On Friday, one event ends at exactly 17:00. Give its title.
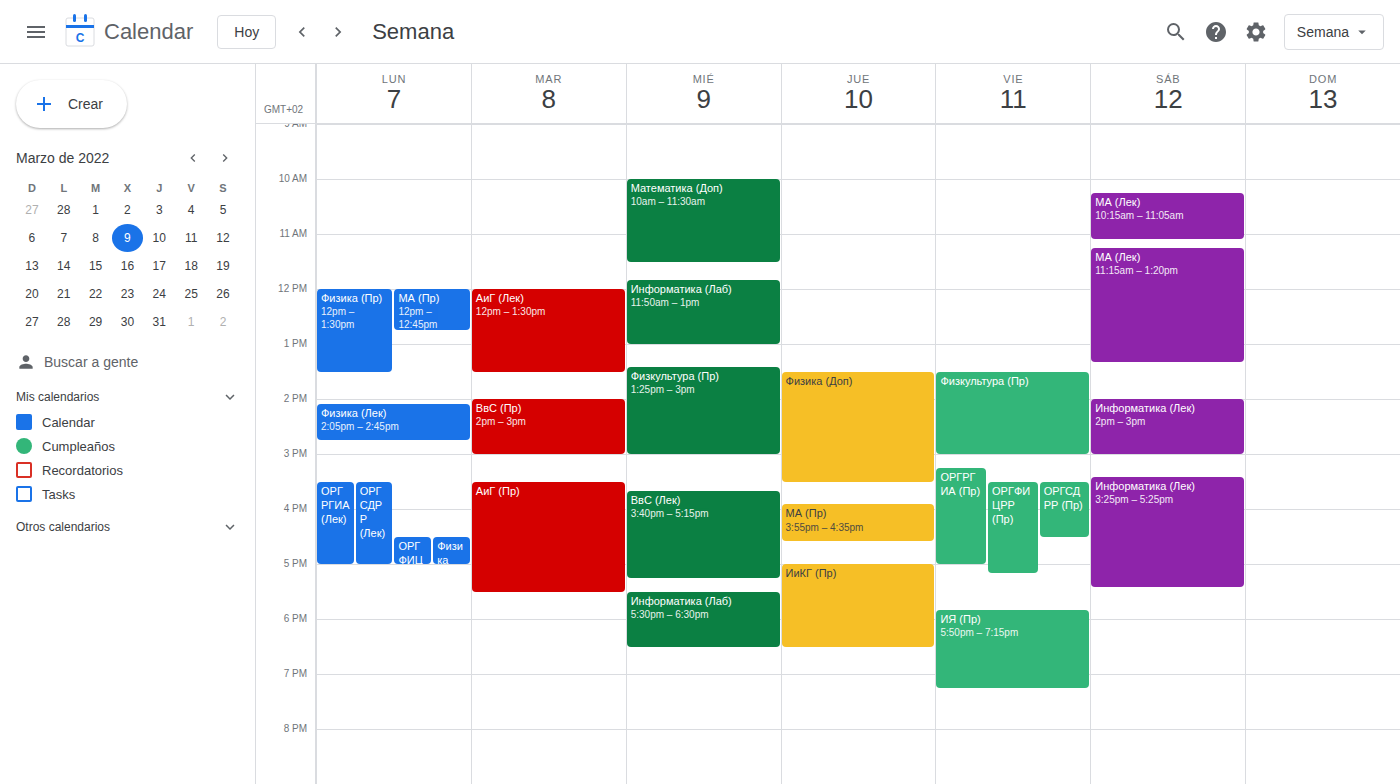
"ОРГРГИА (Пр)"